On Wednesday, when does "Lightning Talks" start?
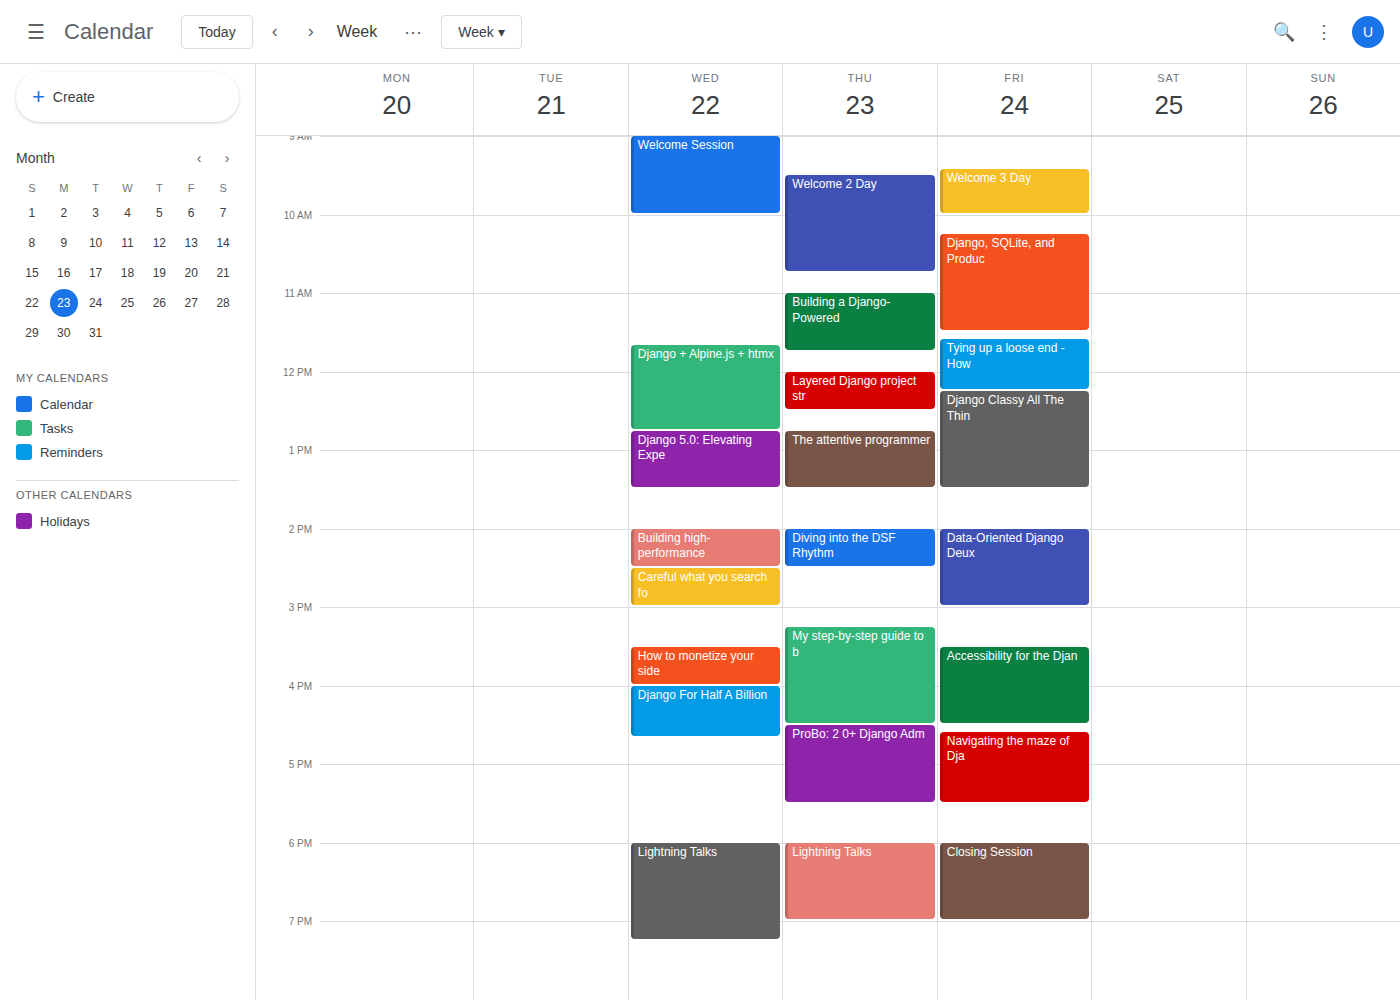
6:00 PM